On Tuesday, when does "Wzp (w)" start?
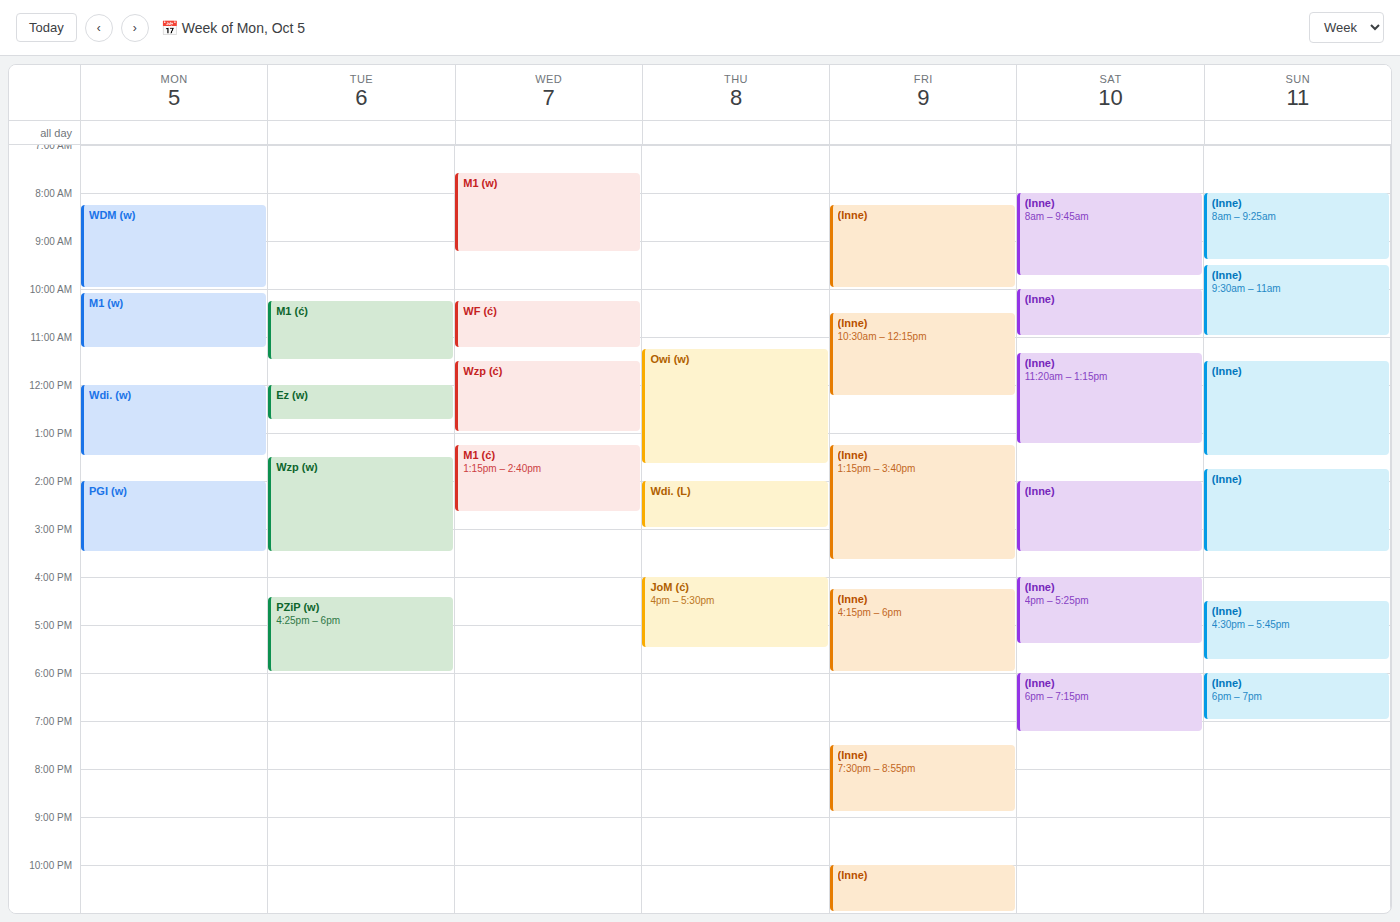
1:30 PM